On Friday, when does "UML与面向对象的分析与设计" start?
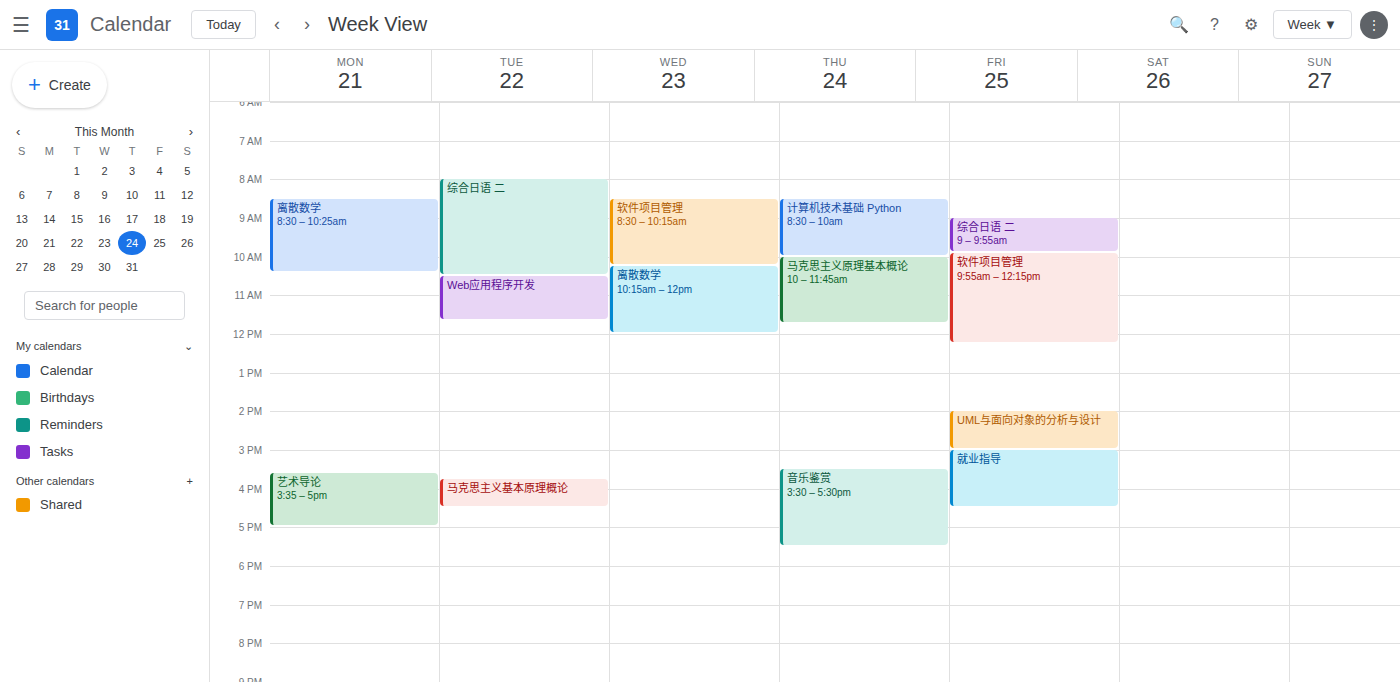
14:00